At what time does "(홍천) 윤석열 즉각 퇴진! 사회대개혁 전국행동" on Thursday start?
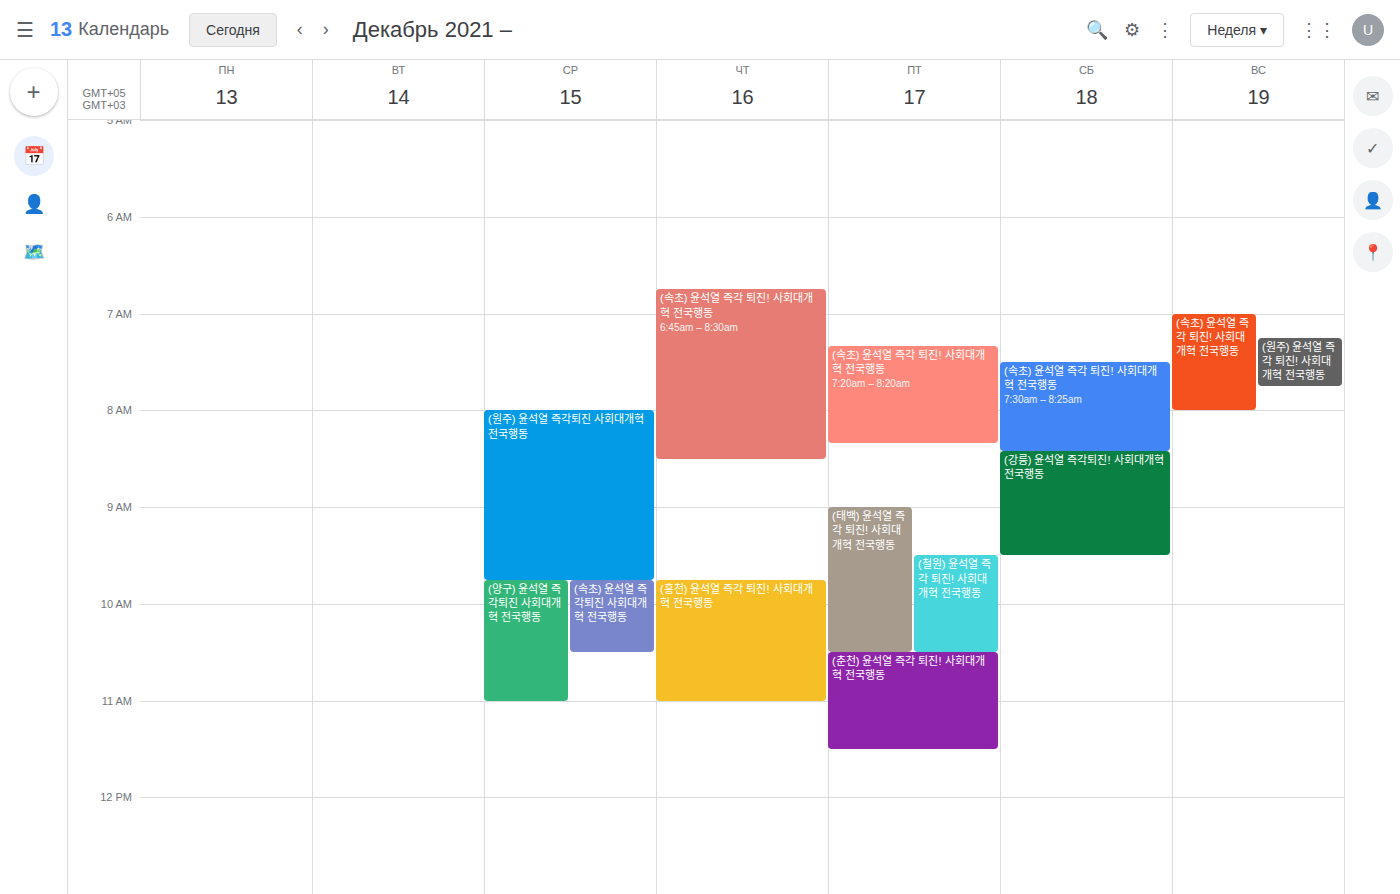
09:45